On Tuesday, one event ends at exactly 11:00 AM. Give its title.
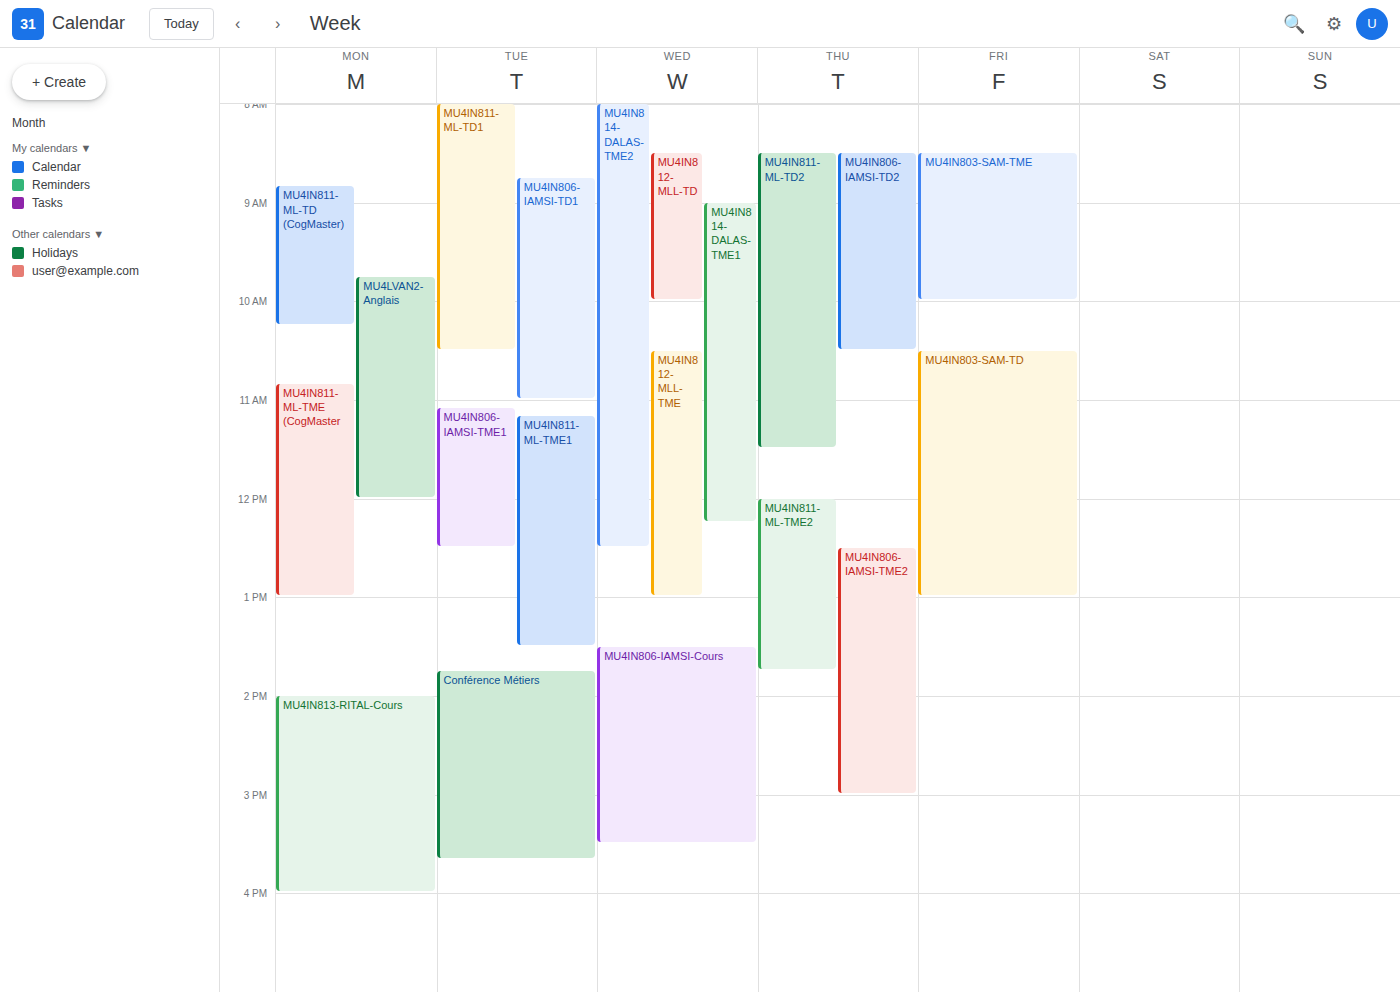
"MU4IN806-IAMSI-TD1"